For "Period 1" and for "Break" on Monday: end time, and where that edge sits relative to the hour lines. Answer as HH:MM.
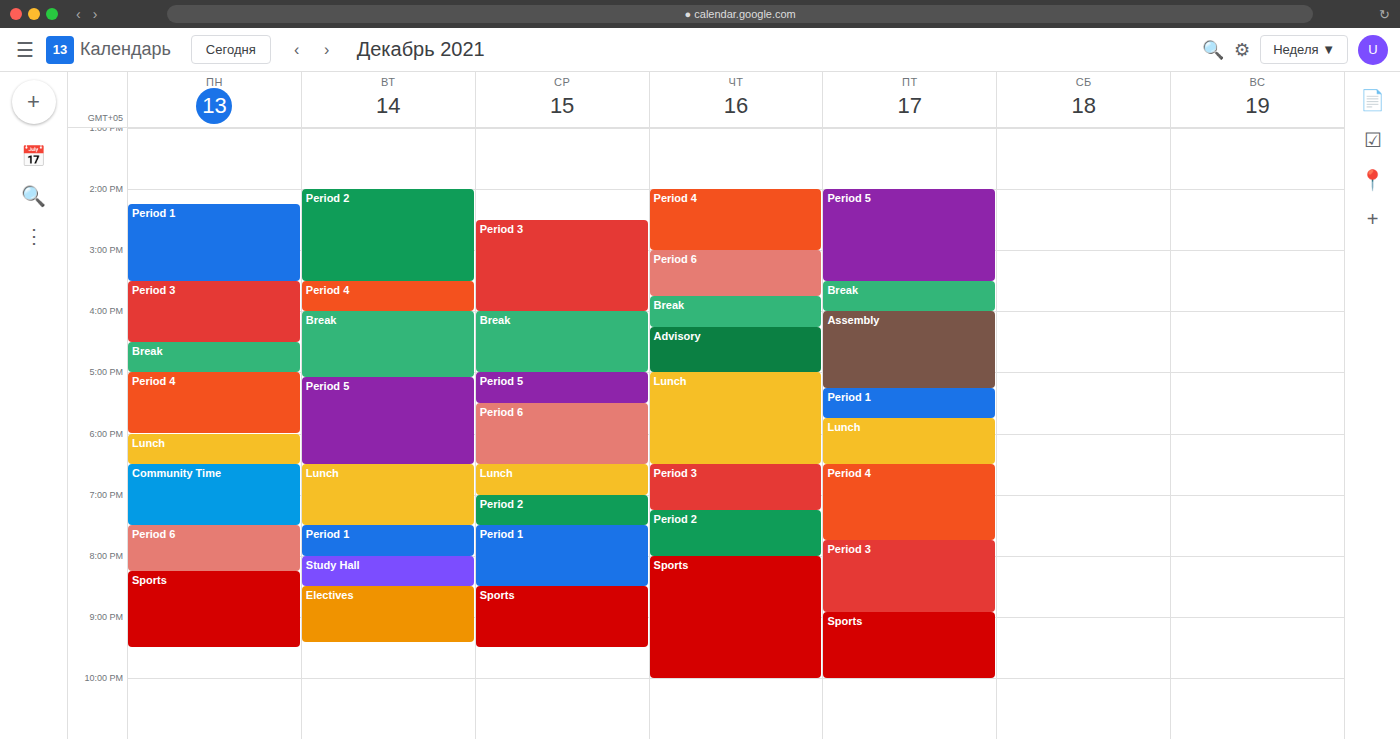
"Period 1": 15:30, halfway between the 15:00 and 16:00 lines. "Break": 17:00, exactly on the 17:00 line.